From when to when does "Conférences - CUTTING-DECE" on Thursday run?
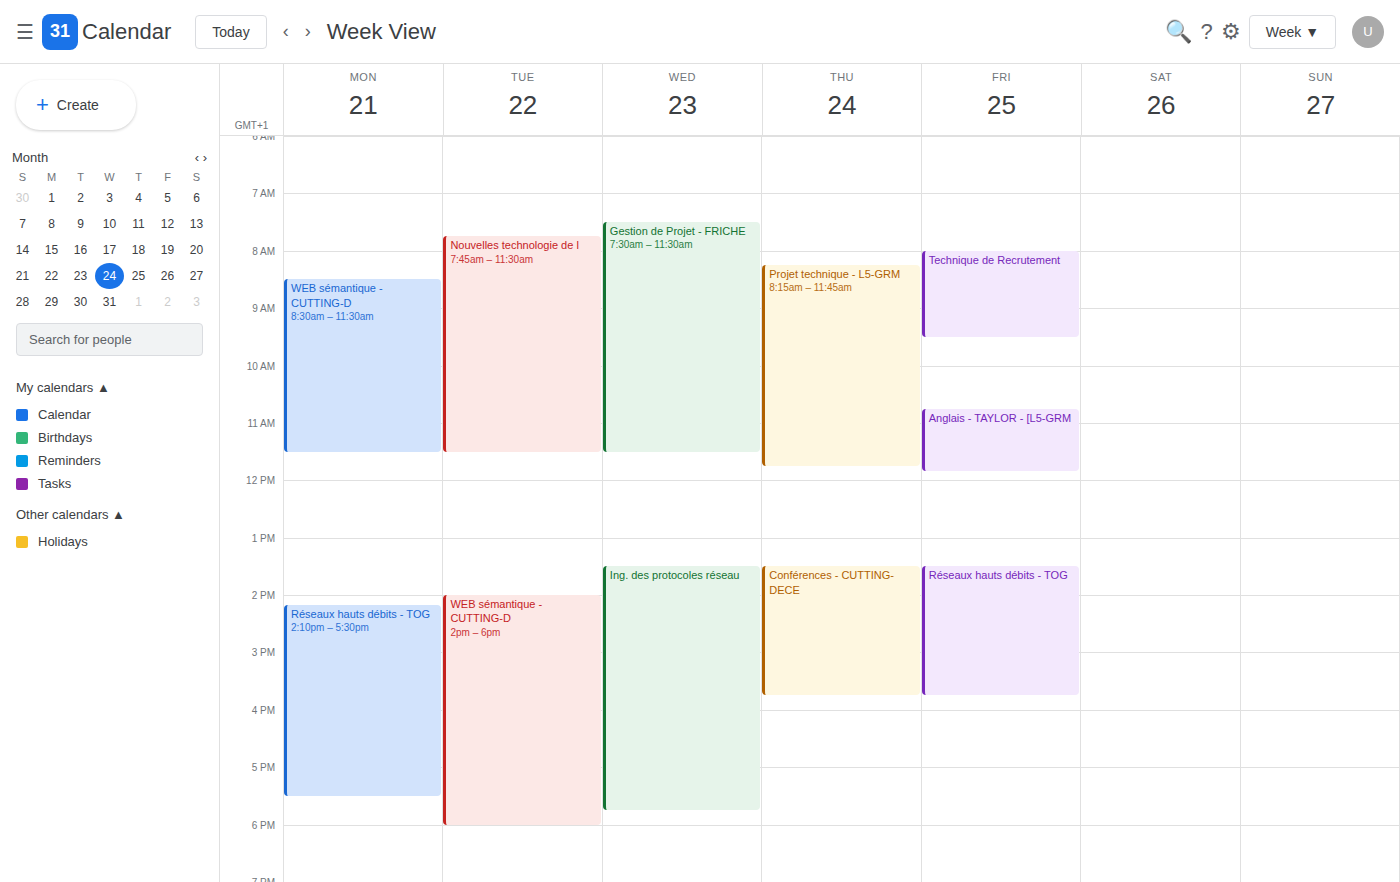
1:30 PM to 3:45 PM